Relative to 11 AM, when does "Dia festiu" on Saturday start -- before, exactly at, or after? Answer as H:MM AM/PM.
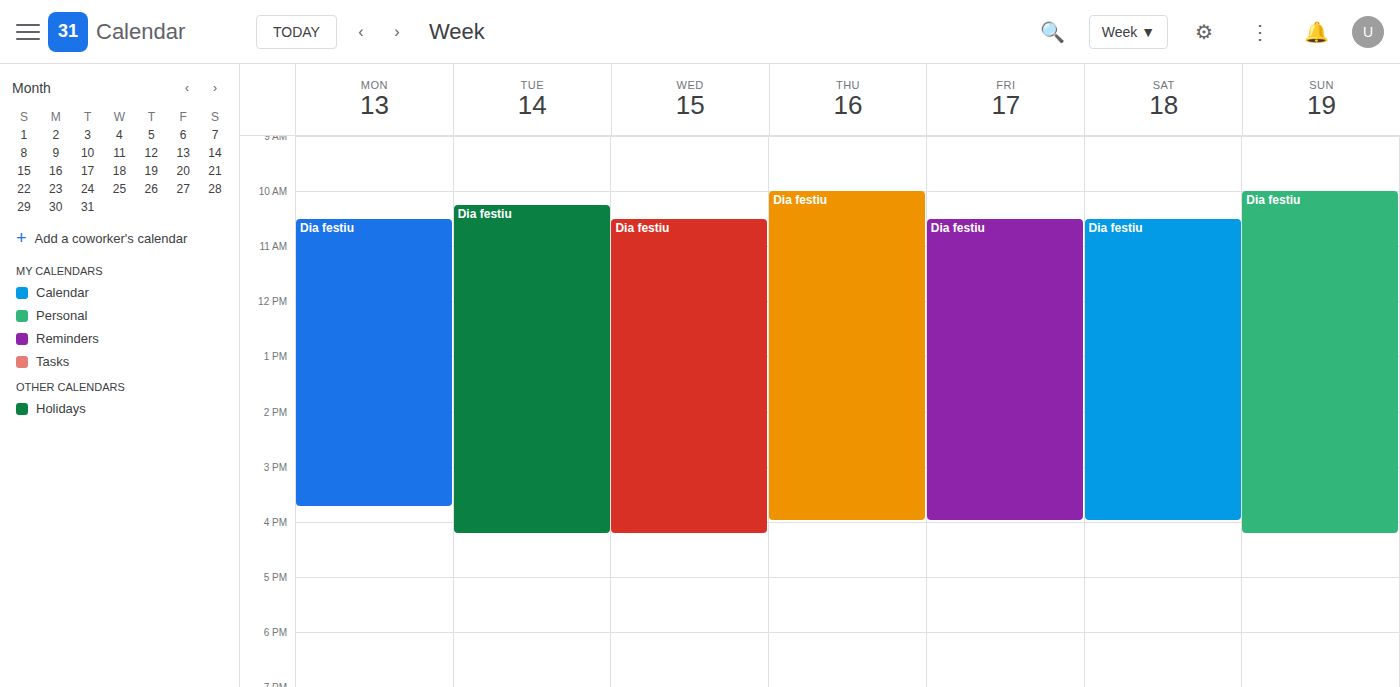
10:30 AM -- before 11 AM, 30 minutes above the 11 AM line.